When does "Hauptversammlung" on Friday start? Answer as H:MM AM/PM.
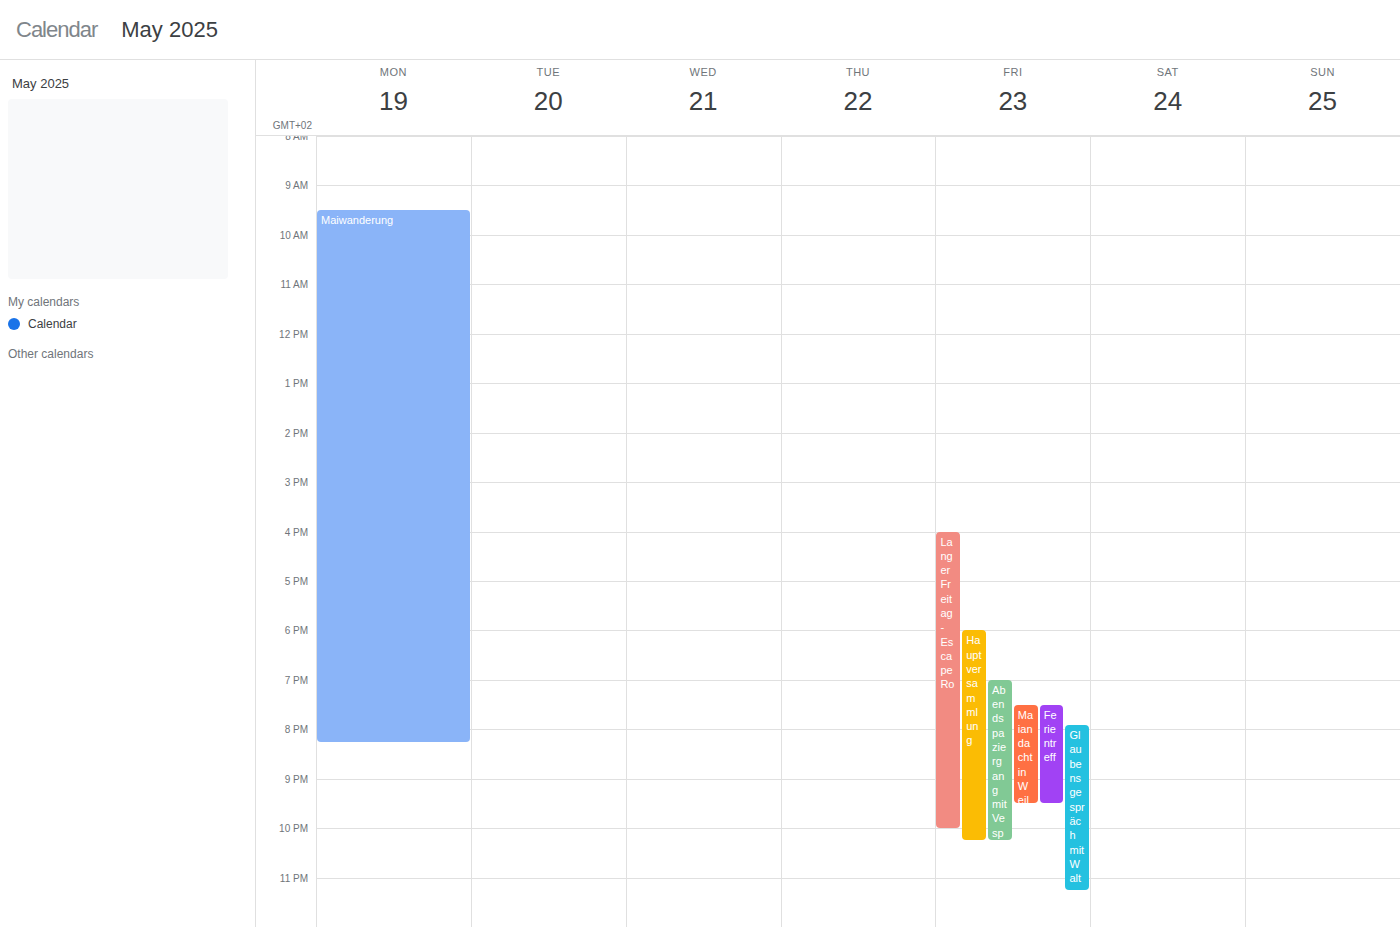
6:00 PM